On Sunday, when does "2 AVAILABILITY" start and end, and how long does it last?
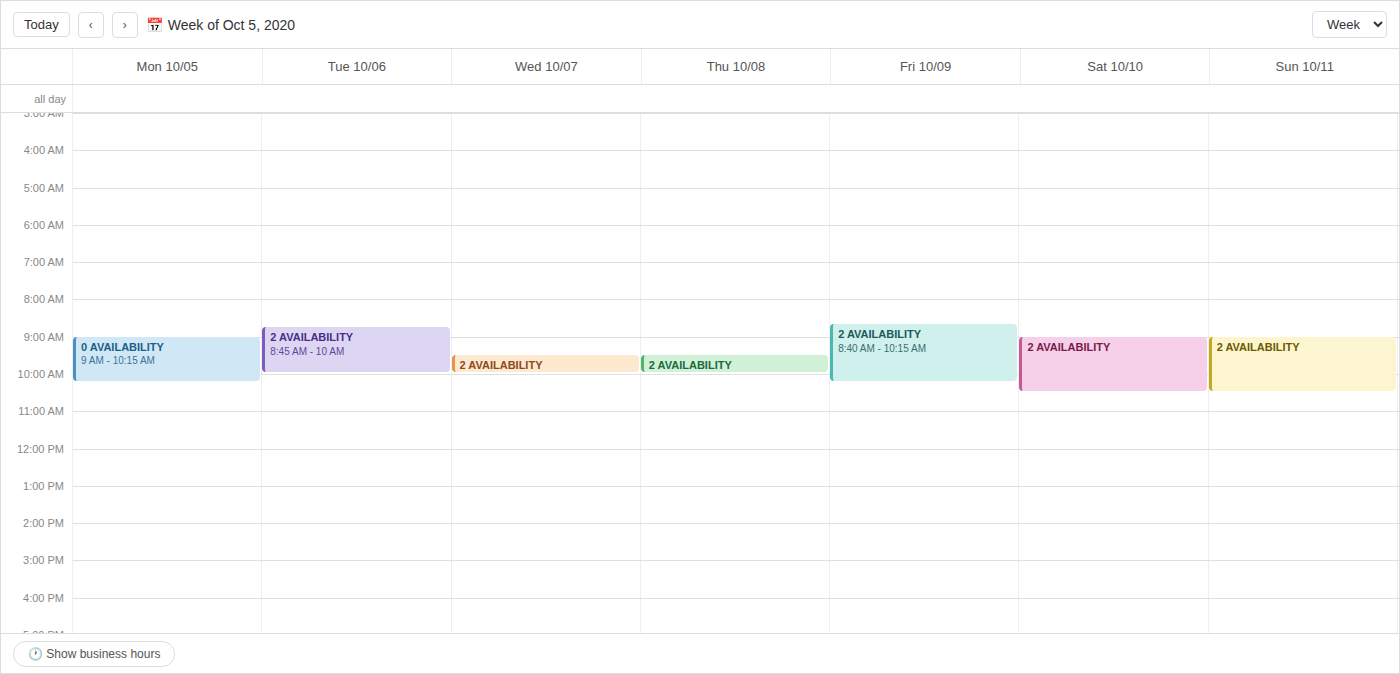
09:00 to 10:30, 1 hour 30 minutes